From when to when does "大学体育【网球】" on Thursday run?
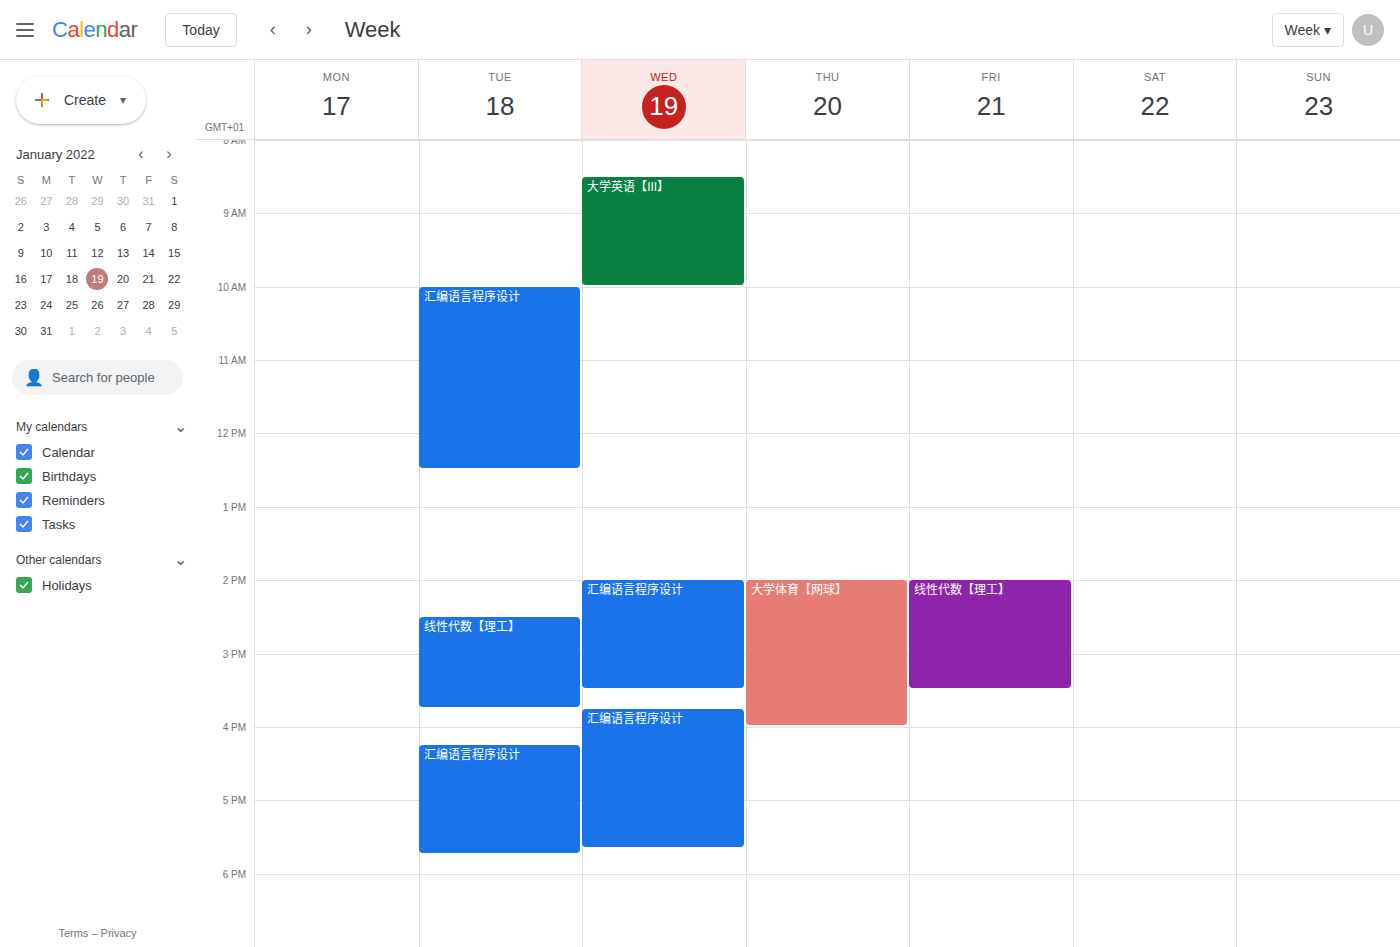
2:00 PM to 4:00 PM